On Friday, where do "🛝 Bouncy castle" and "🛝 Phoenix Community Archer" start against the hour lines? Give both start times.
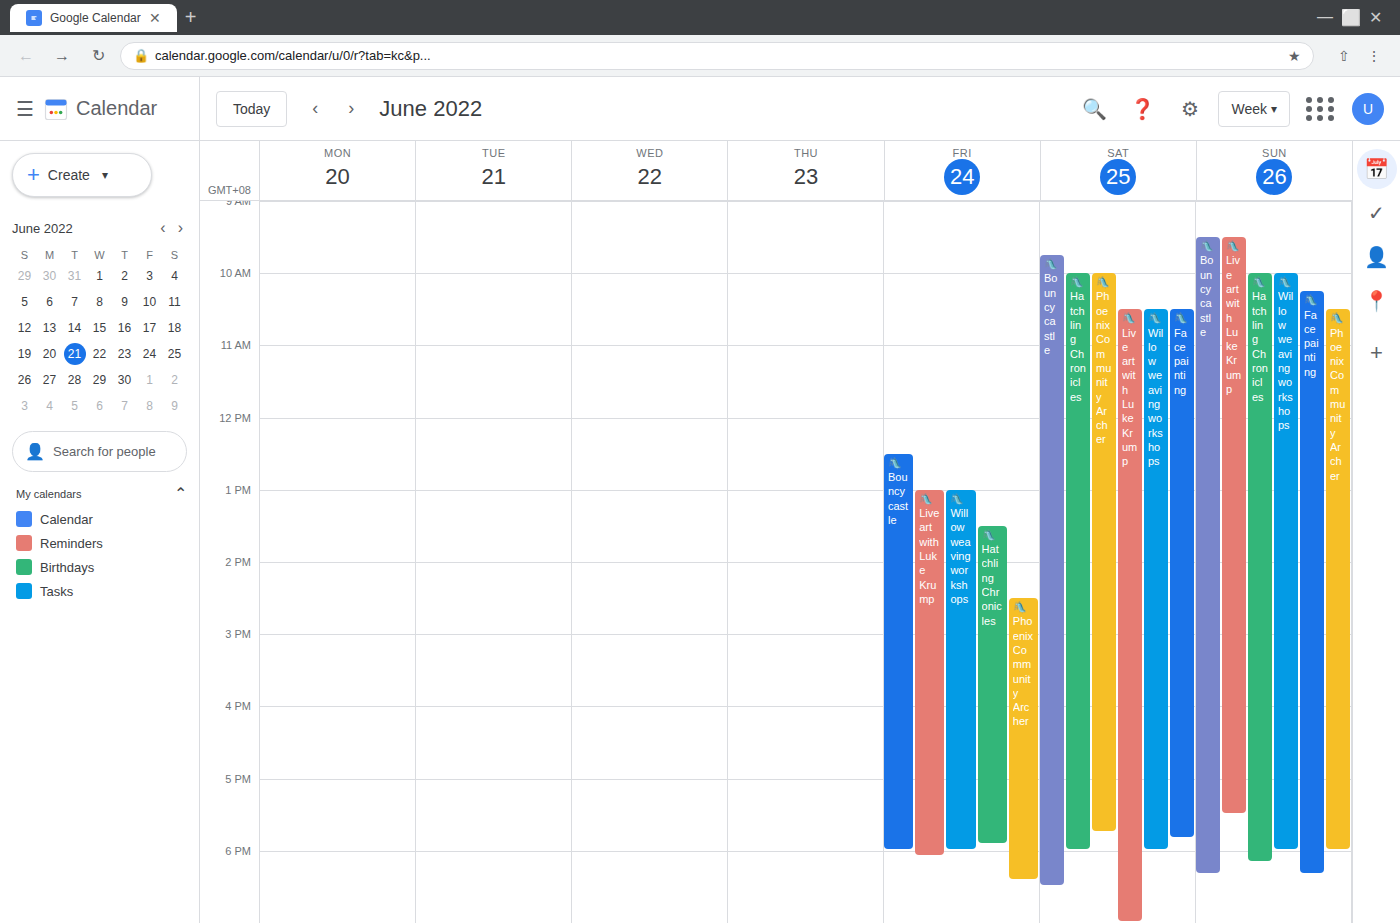
"🛝 Bouncy castle": 12:30 PM, halfway between the 12 PM and 1 PM lines. "🛝 Phoenix Community Archer": 2:30 PM, halfway between the 2 PM and 3 PM lines.